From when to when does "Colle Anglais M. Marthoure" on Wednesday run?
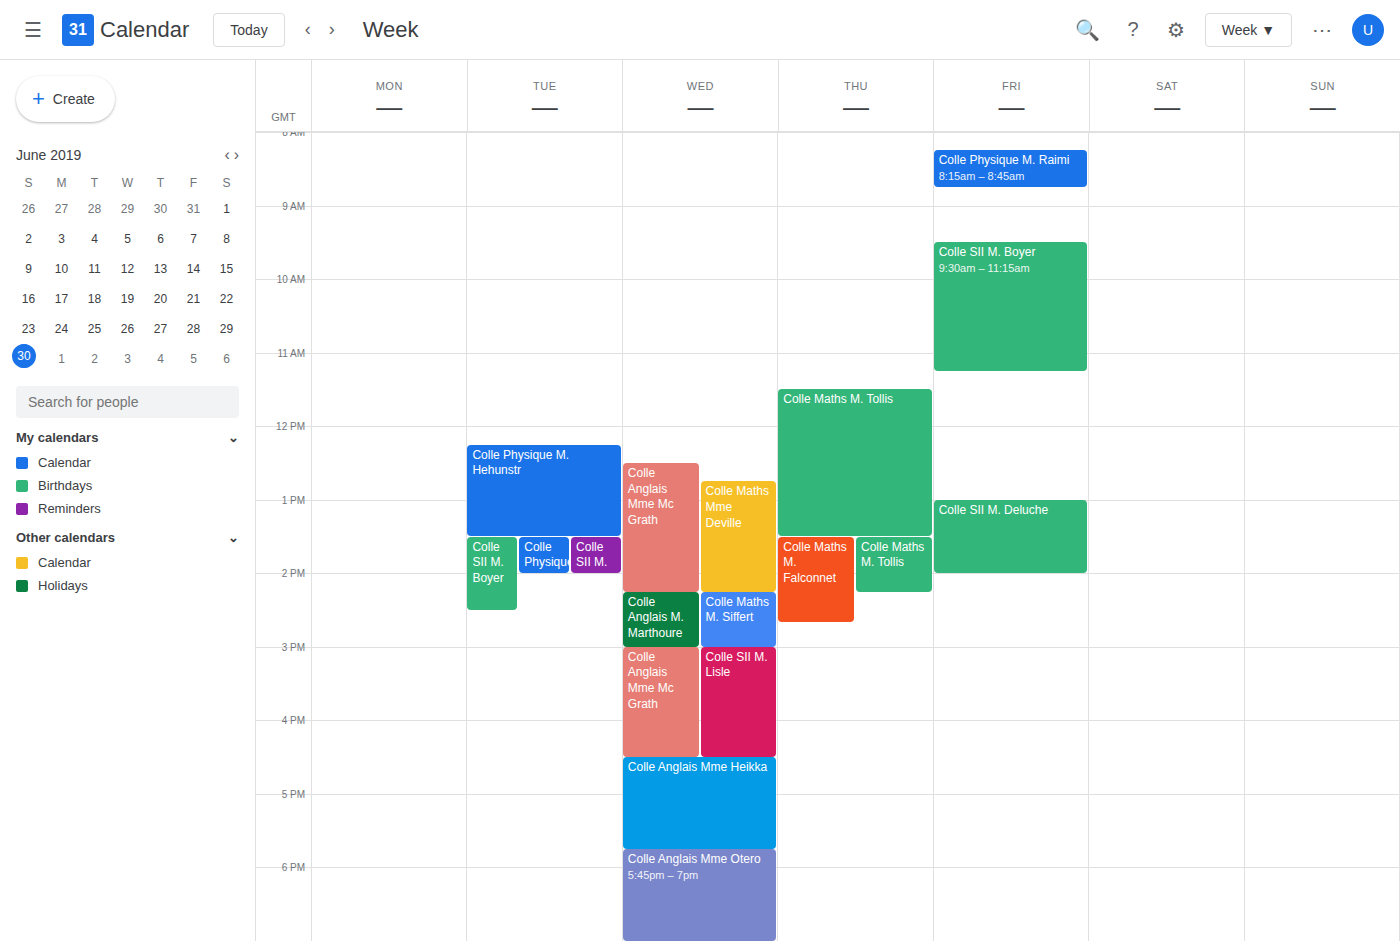
2:15 PM to 3:00 PM